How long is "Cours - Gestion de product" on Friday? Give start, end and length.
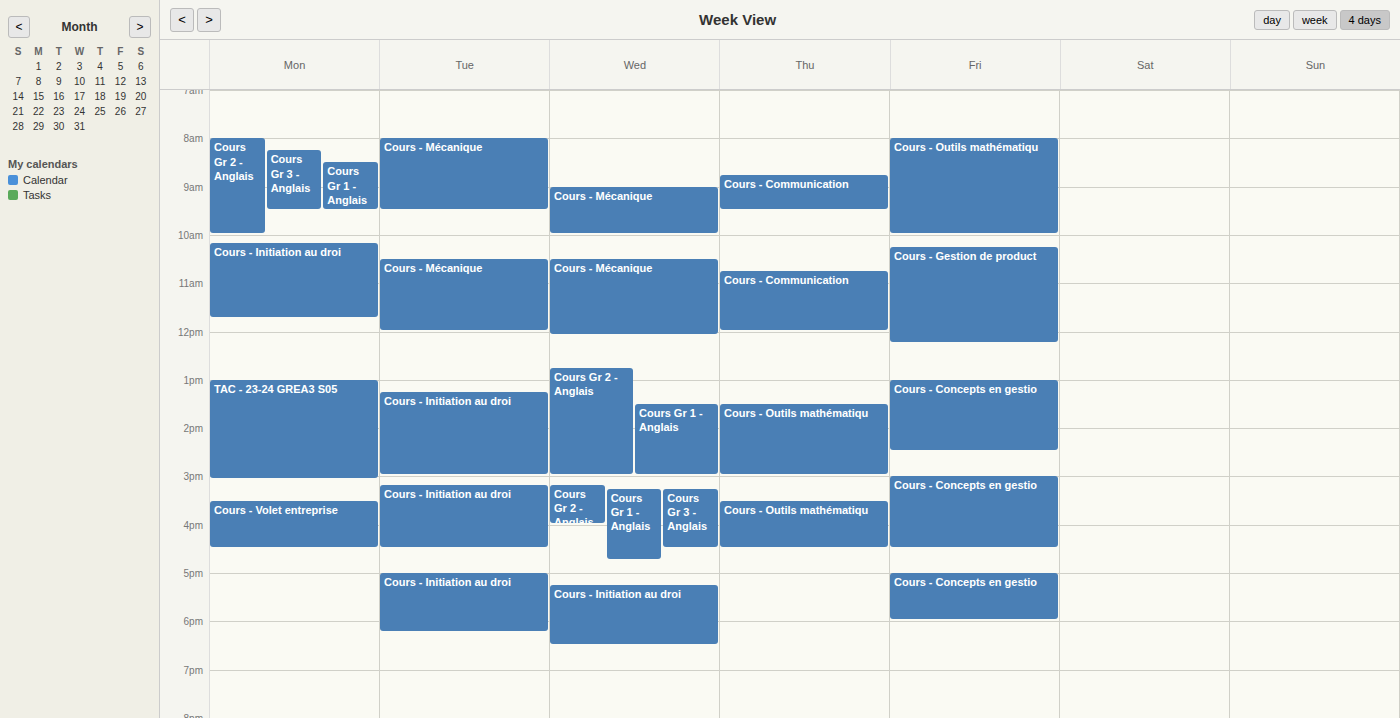
10:15 AM to 12:15 PM, 2 hours